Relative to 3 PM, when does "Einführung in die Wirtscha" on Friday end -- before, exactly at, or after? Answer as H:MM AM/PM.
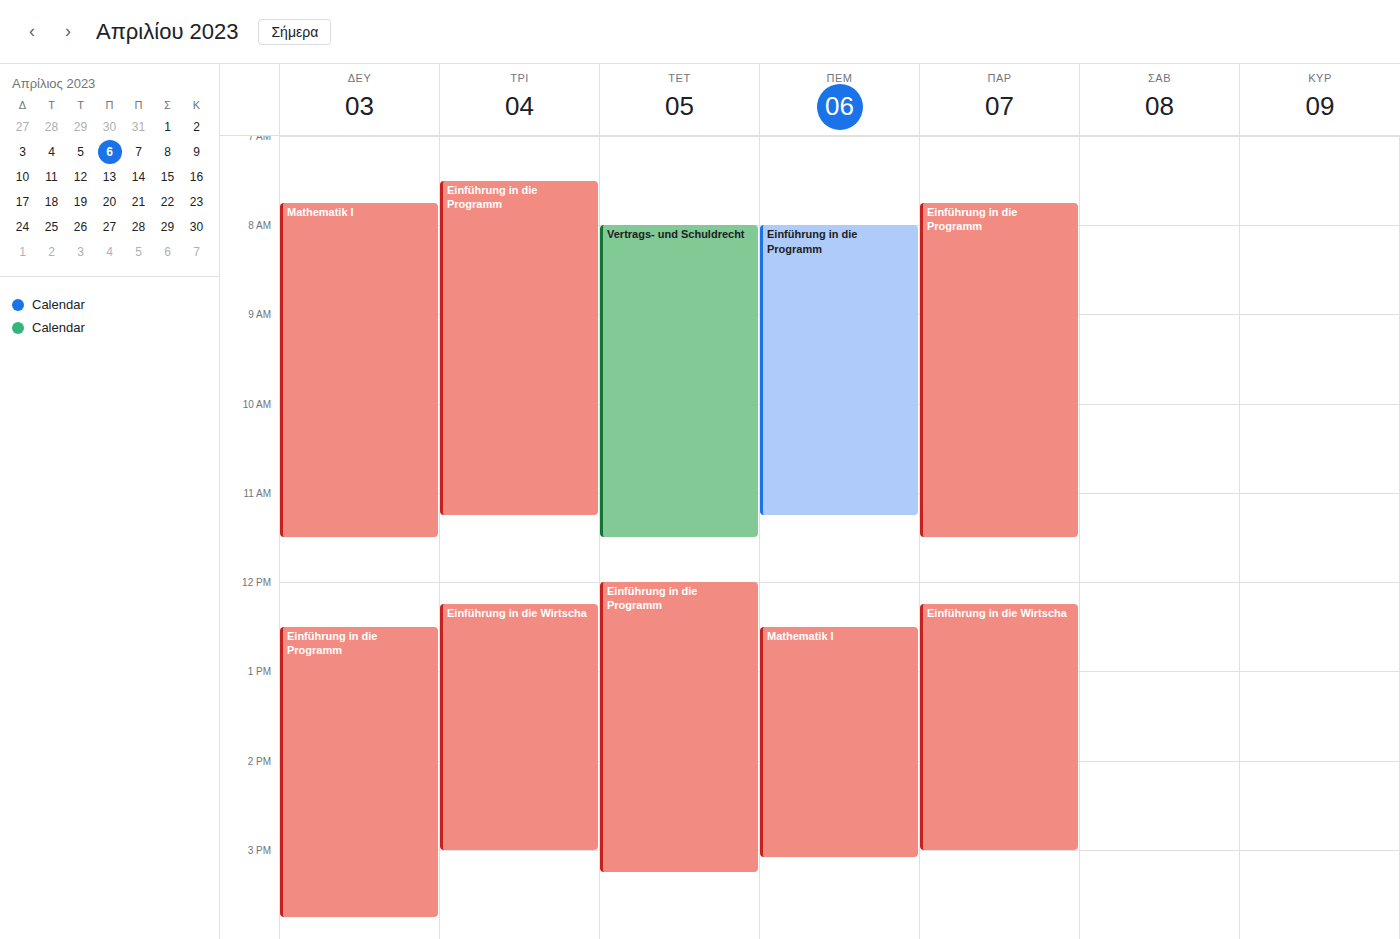
3:00 PM -- exactly at 3 PM, on the 3 PM line.